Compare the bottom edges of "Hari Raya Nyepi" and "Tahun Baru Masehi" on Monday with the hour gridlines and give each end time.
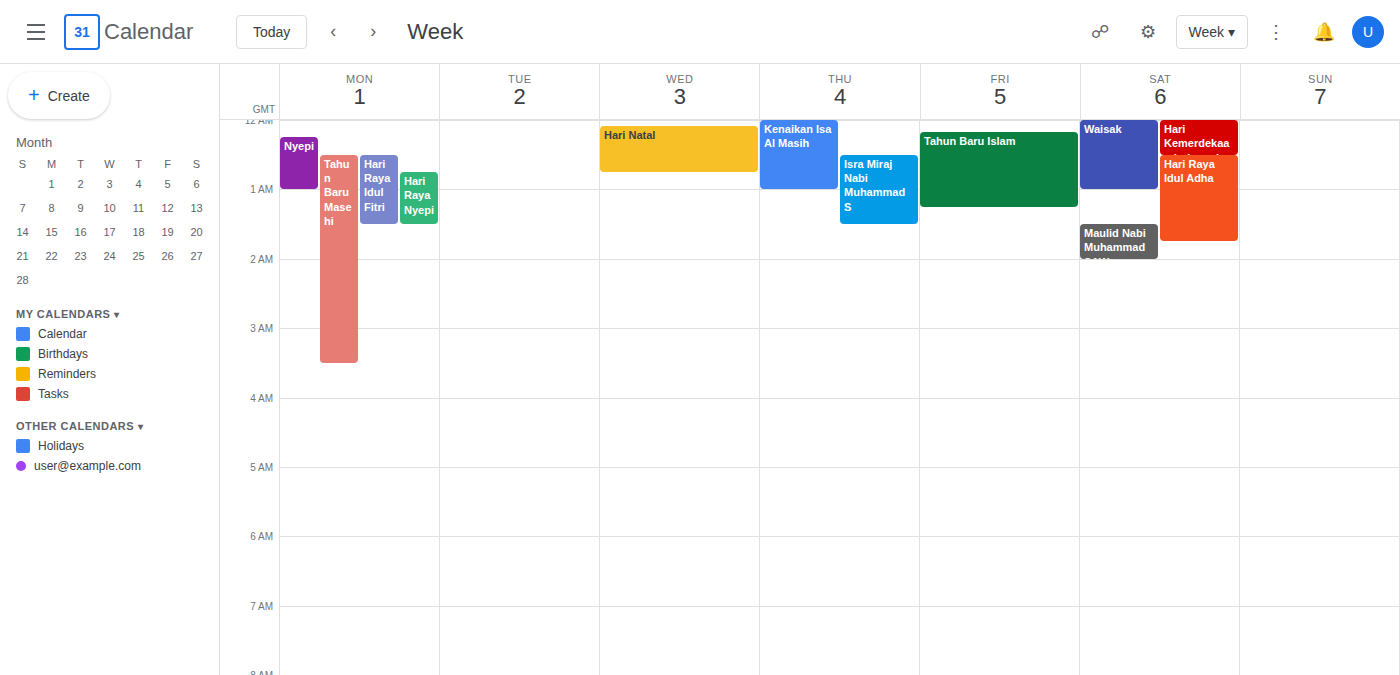
"Hari Raya Nyepi": 1:30 AM, halfway between the 1 AM and 2 AM lines. "Tahun Baru Masehi": 3:30 AM, halfway between the 3 AM and 4 AM lines.